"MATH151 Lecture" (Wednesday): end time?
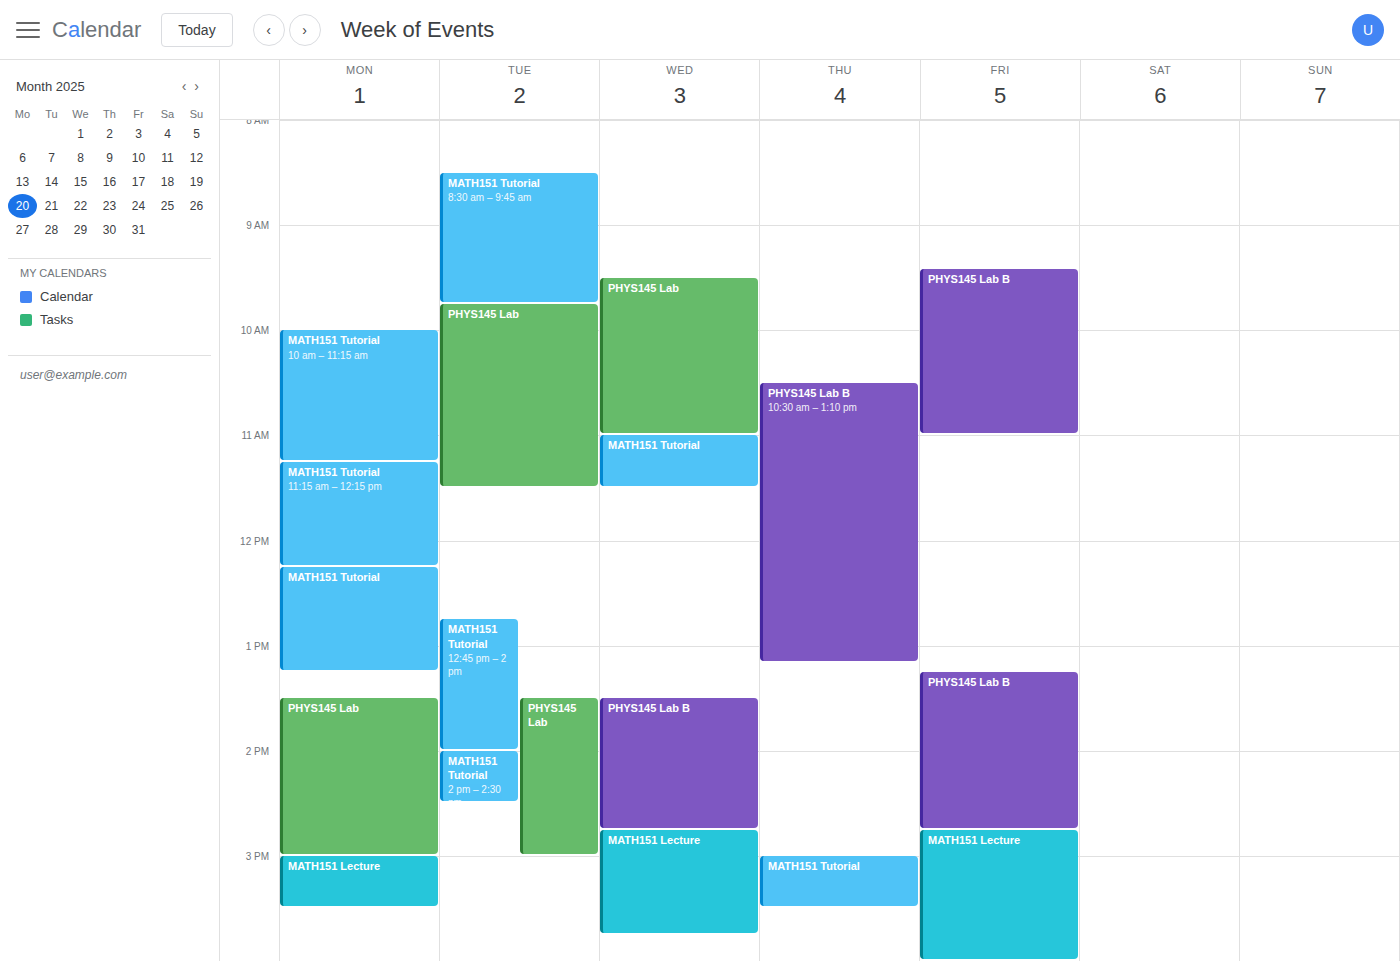
3:45 PM